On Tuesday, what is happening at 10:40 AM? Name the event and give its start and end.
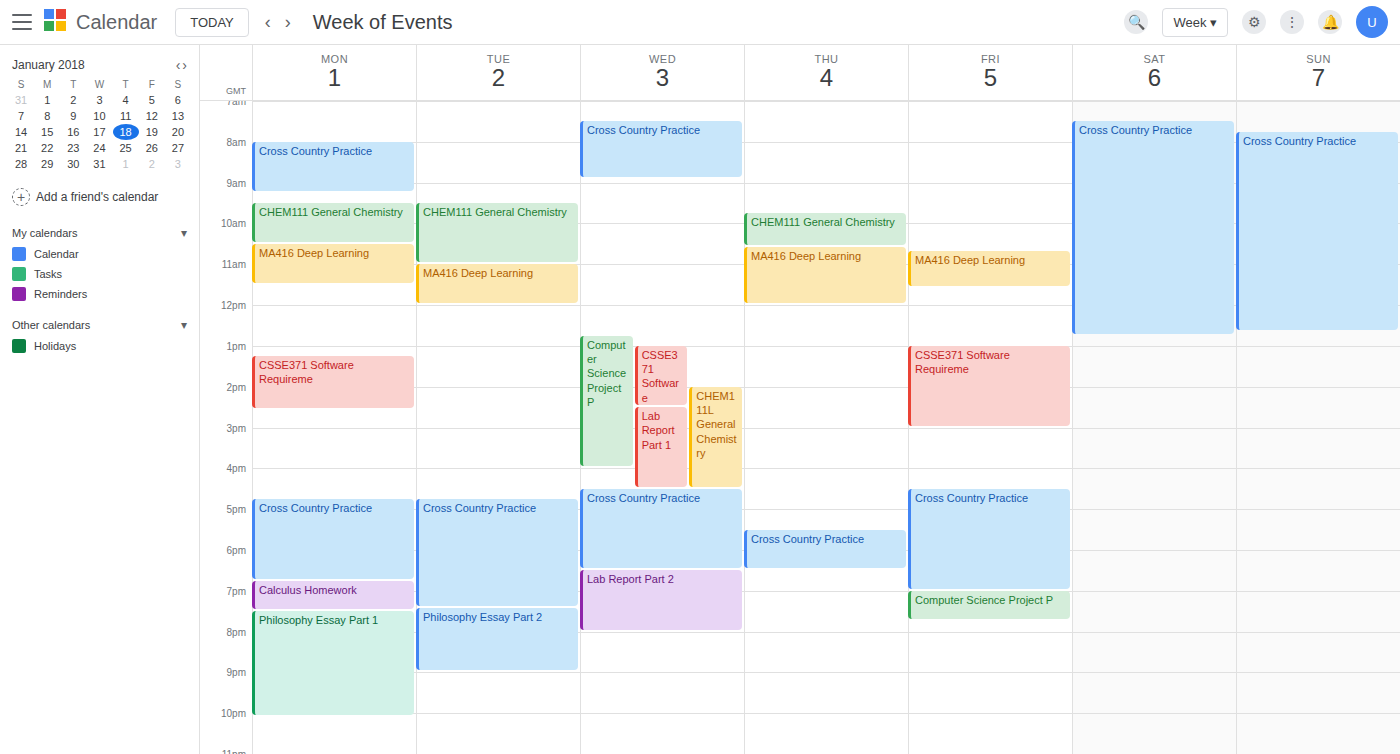
"CHEM111 General Chemistry", 9:30 AM to 11:00 AM